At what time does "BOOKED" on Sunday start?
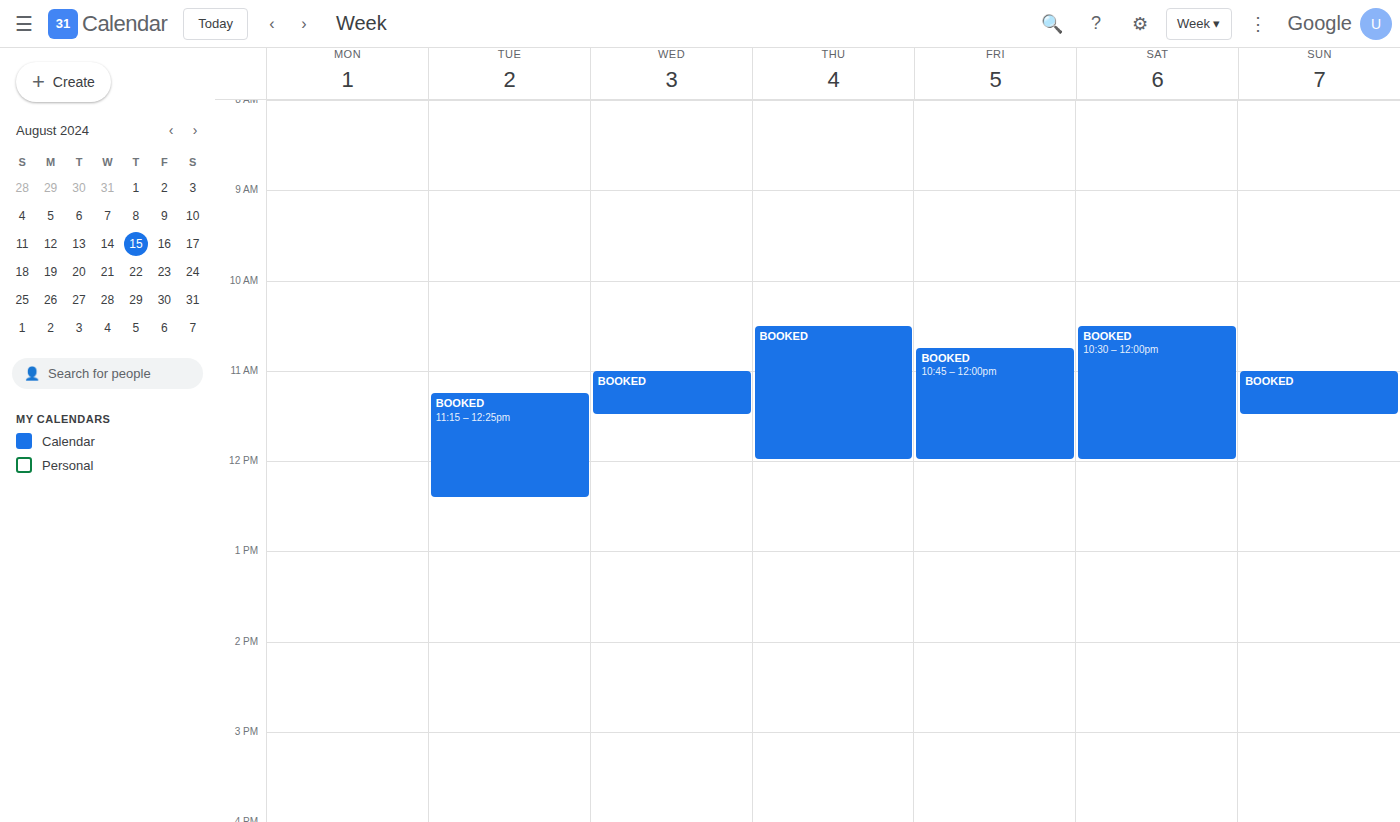
11:00 AM